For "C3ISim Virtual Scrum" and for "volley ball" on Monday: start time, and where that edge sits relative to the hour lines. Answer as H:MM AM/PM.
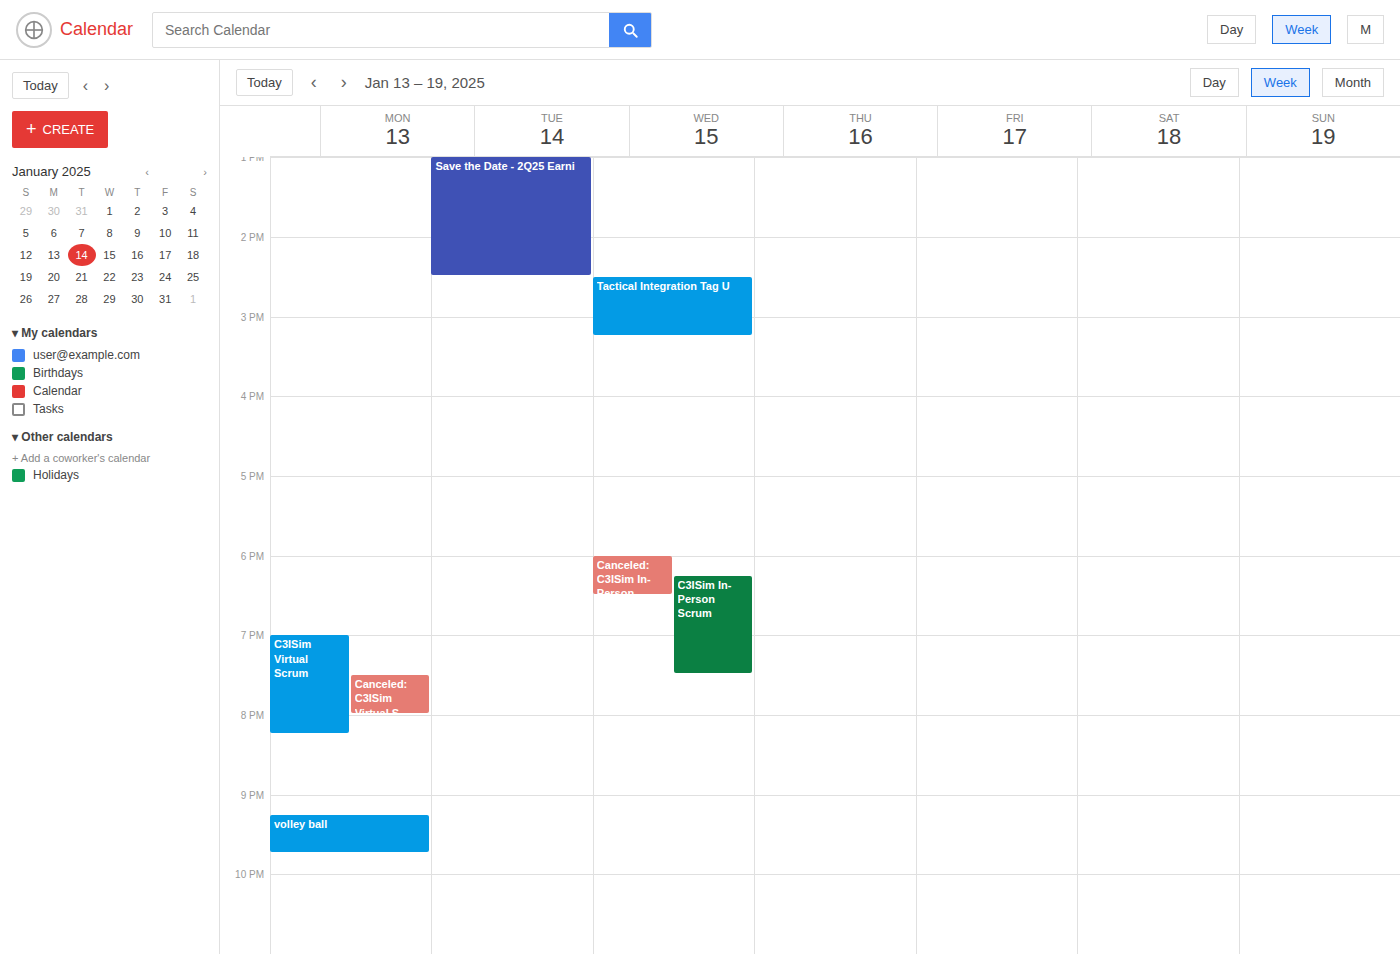
"C3ISim Virtual Scrum": 7:00 PM, exactly on the 7 PM line. "volley ball": 9:15 PM, neither: a quarter of the way from the 9 PM line to the 10 PM line.